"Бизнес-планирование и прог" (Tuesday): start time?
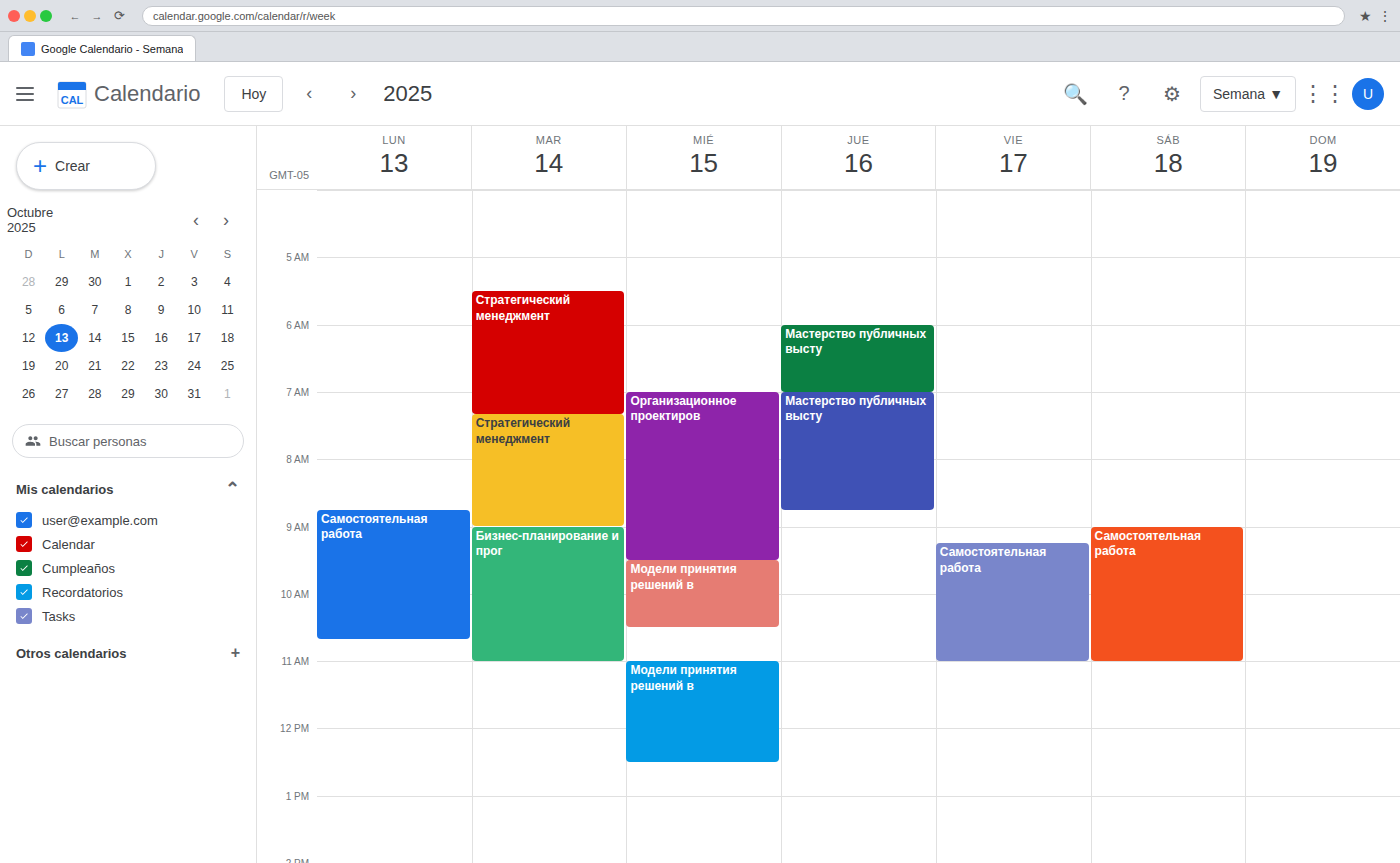
9:00 AM